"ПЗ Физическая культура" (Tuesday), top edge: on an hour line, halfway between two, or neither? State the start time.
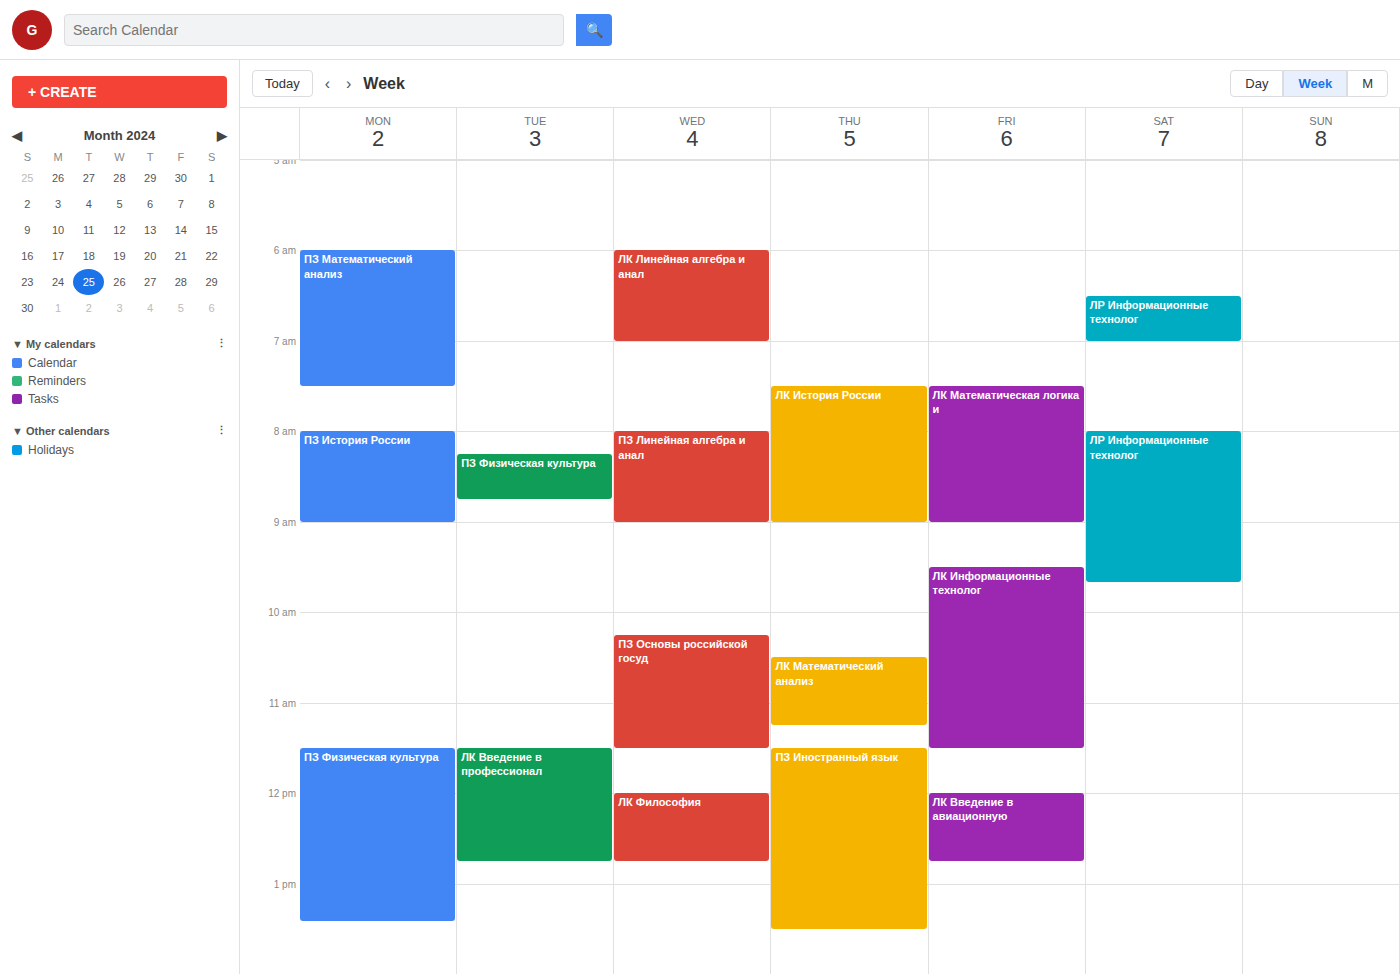
08:15 -- neither: a quarter of the way from the 08:00 line to the 09:00 line.